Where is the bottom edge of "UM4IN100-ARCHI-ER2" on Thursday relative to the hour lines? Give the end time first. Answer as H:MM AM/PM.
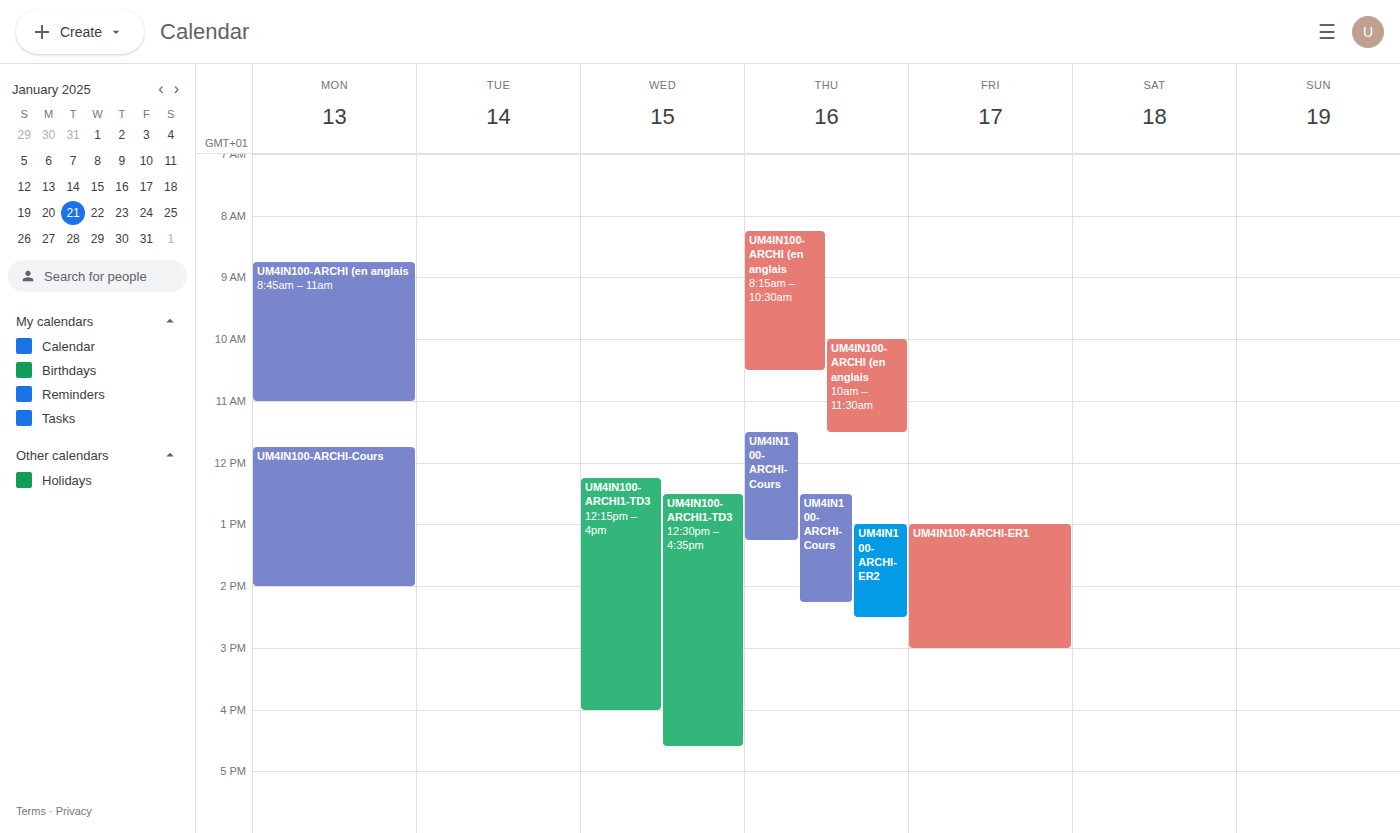
2:30 PM -- halfway between the 2 PM and 3 PM lines.